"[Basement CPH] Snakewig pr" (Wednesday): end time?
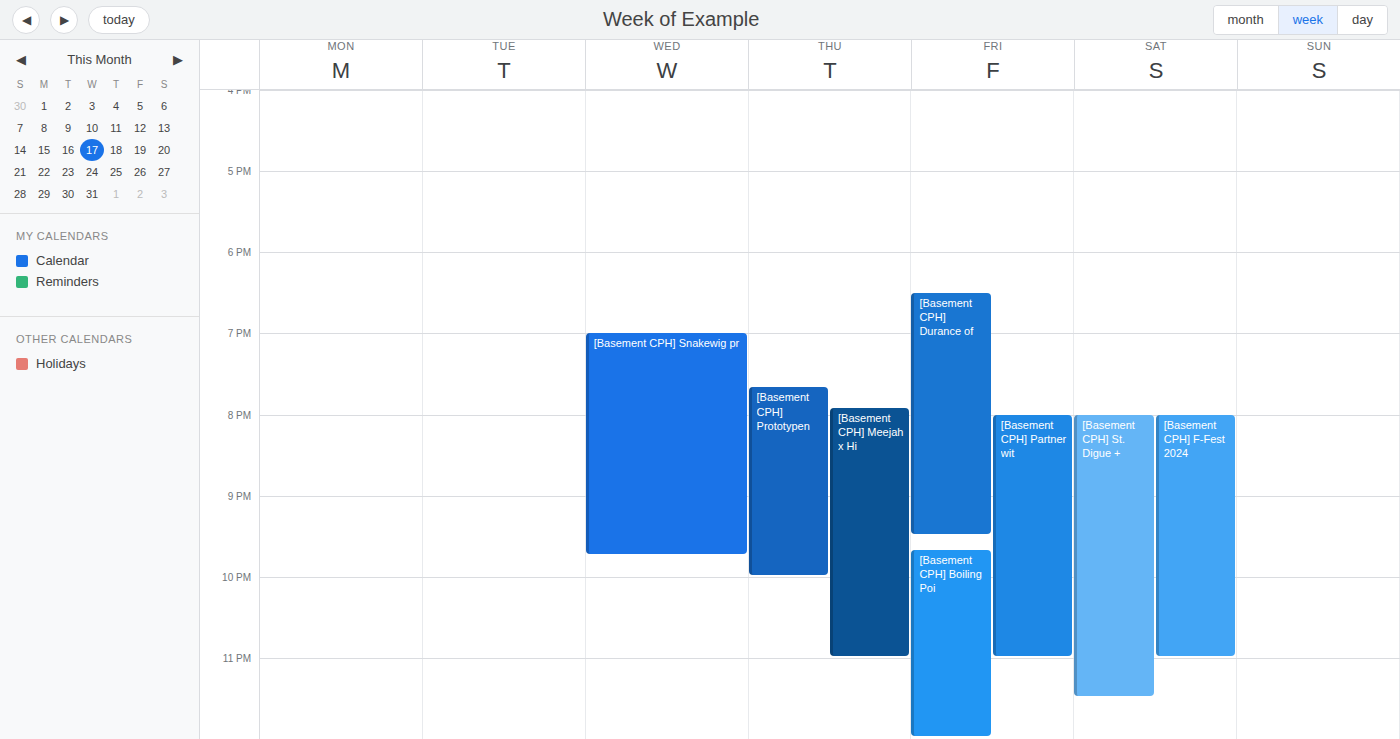
9:45 PM